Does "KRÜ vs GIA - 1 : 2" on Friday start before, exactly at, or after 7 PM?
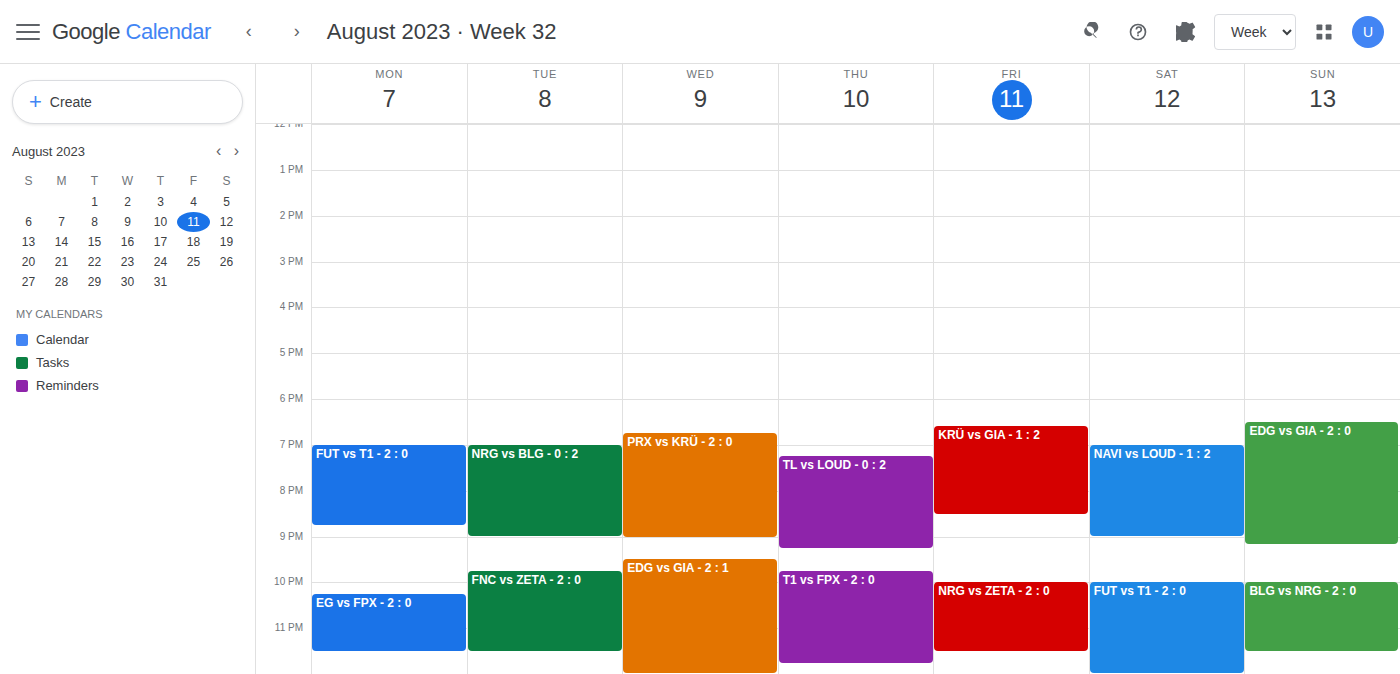
6:35 PM -- before 7 PM, 25 minutes above the 7 PM line.